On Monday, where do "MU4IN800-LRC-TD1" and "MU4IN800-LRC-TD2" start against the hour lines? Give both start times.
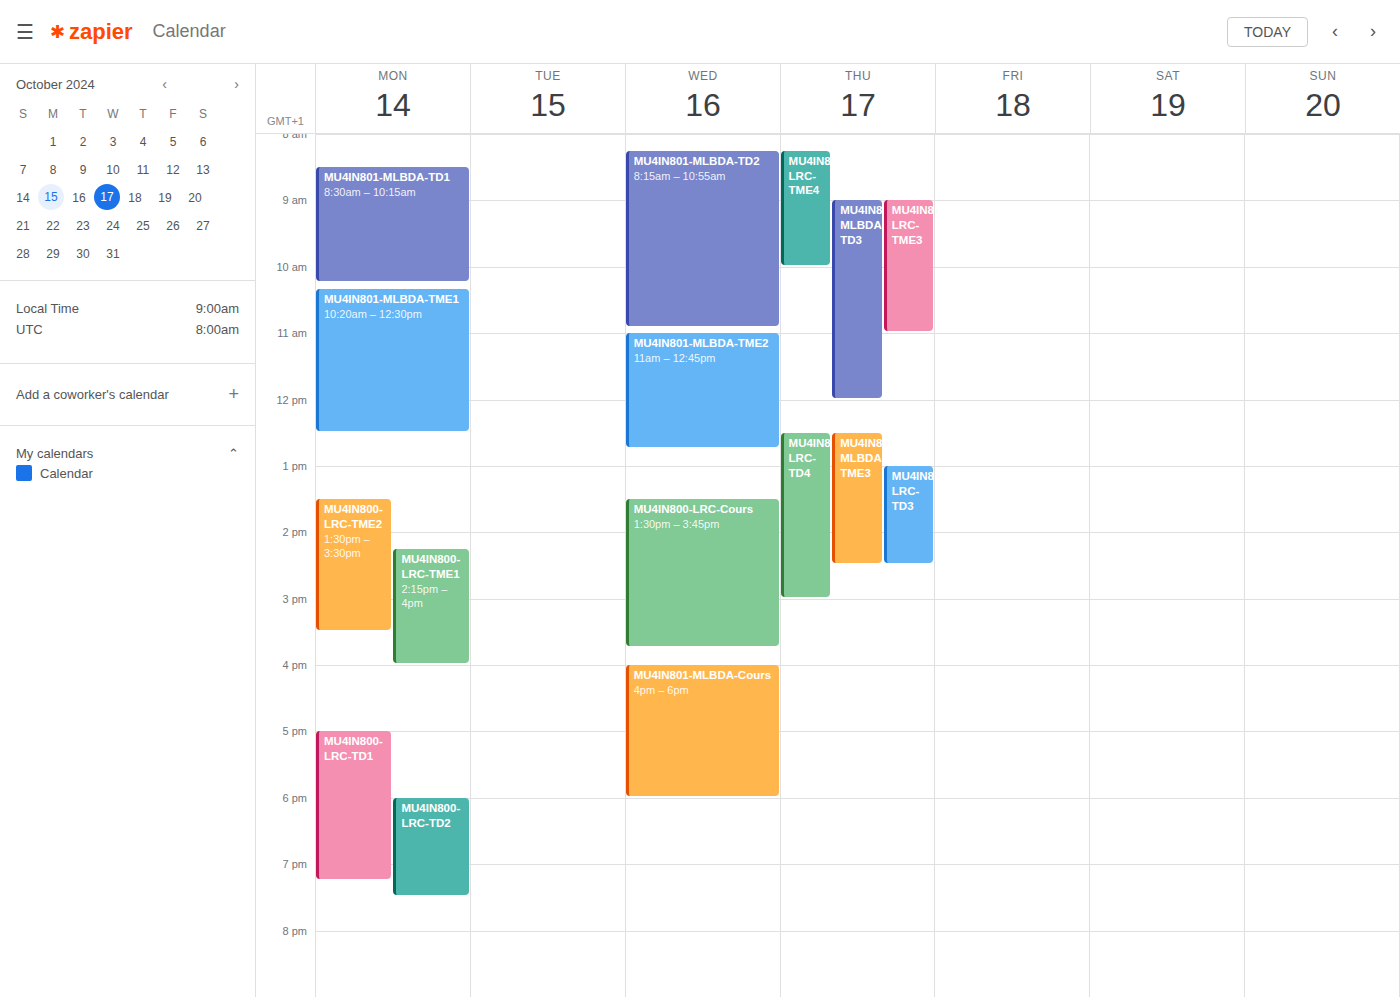
"MU4IN800-LRC-TD1": 5:00 PM, exactly on the 5 PM line. "MU4IN800-LRC-TD2": 6:00 PM, exactly on the 6 PM line.